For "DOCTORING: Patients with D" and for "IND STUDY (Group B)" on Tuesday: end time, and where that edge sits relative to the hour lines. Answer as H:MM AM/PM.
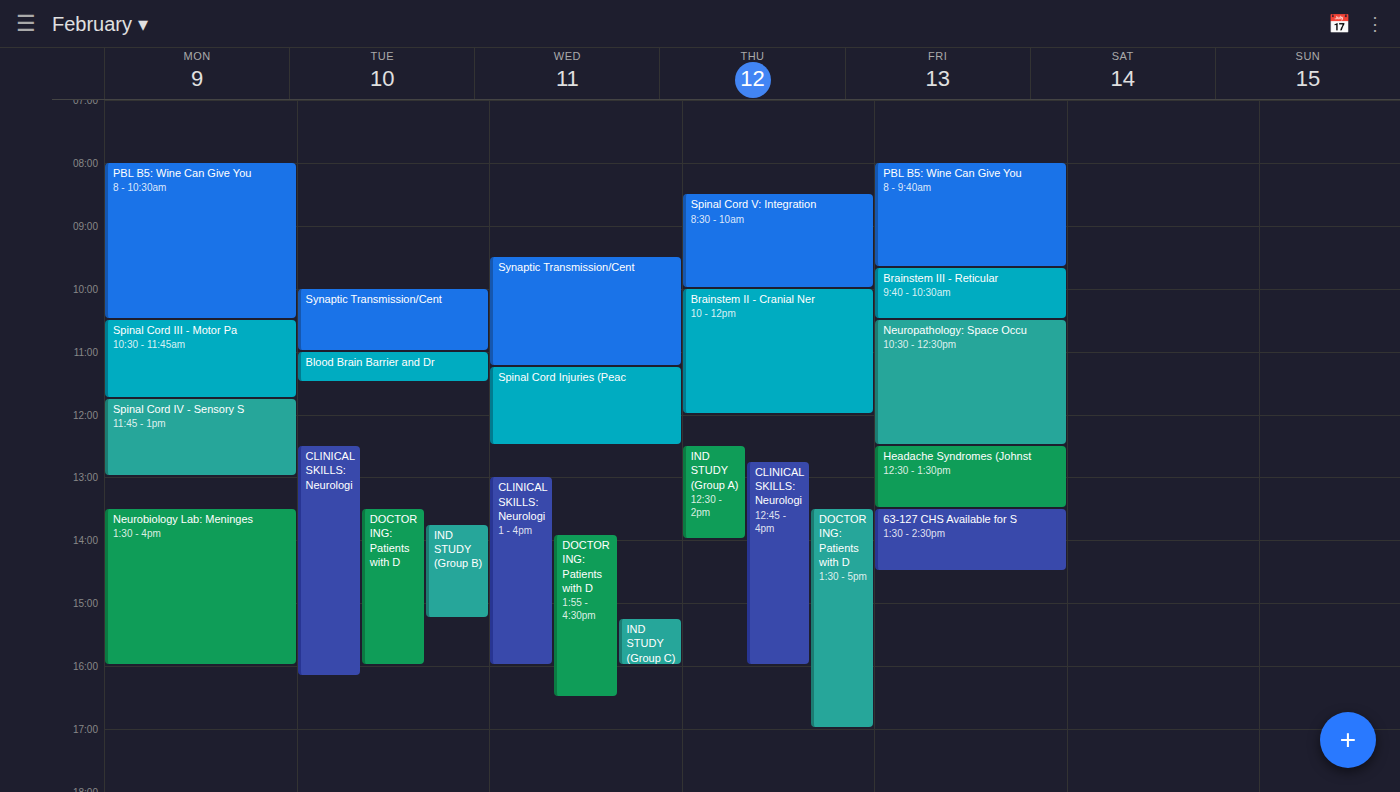
"DOCTORING: Patients with D": 4:00 PM, exactly on the 4 PM line. "IND STUDY (Group B)": 3:15 PM, neither: a quarter of the way from the 3 PM line to the 4 PM line.